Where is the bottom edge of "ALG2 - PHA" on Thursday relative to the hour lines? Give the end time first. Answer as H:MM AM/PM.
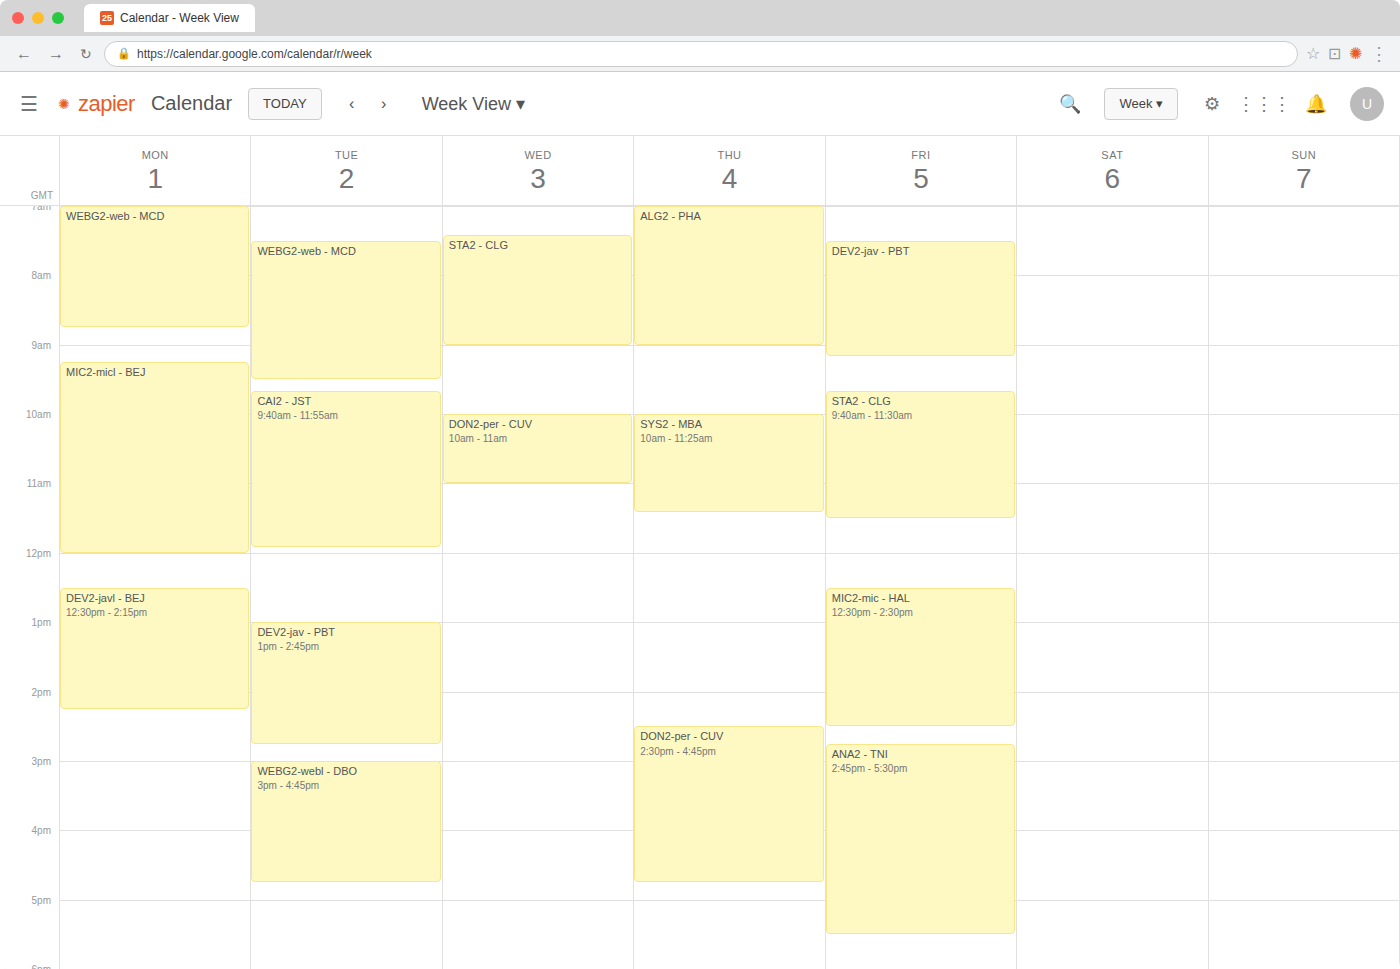
9:00 AM -- exactly on the 9 AM line.